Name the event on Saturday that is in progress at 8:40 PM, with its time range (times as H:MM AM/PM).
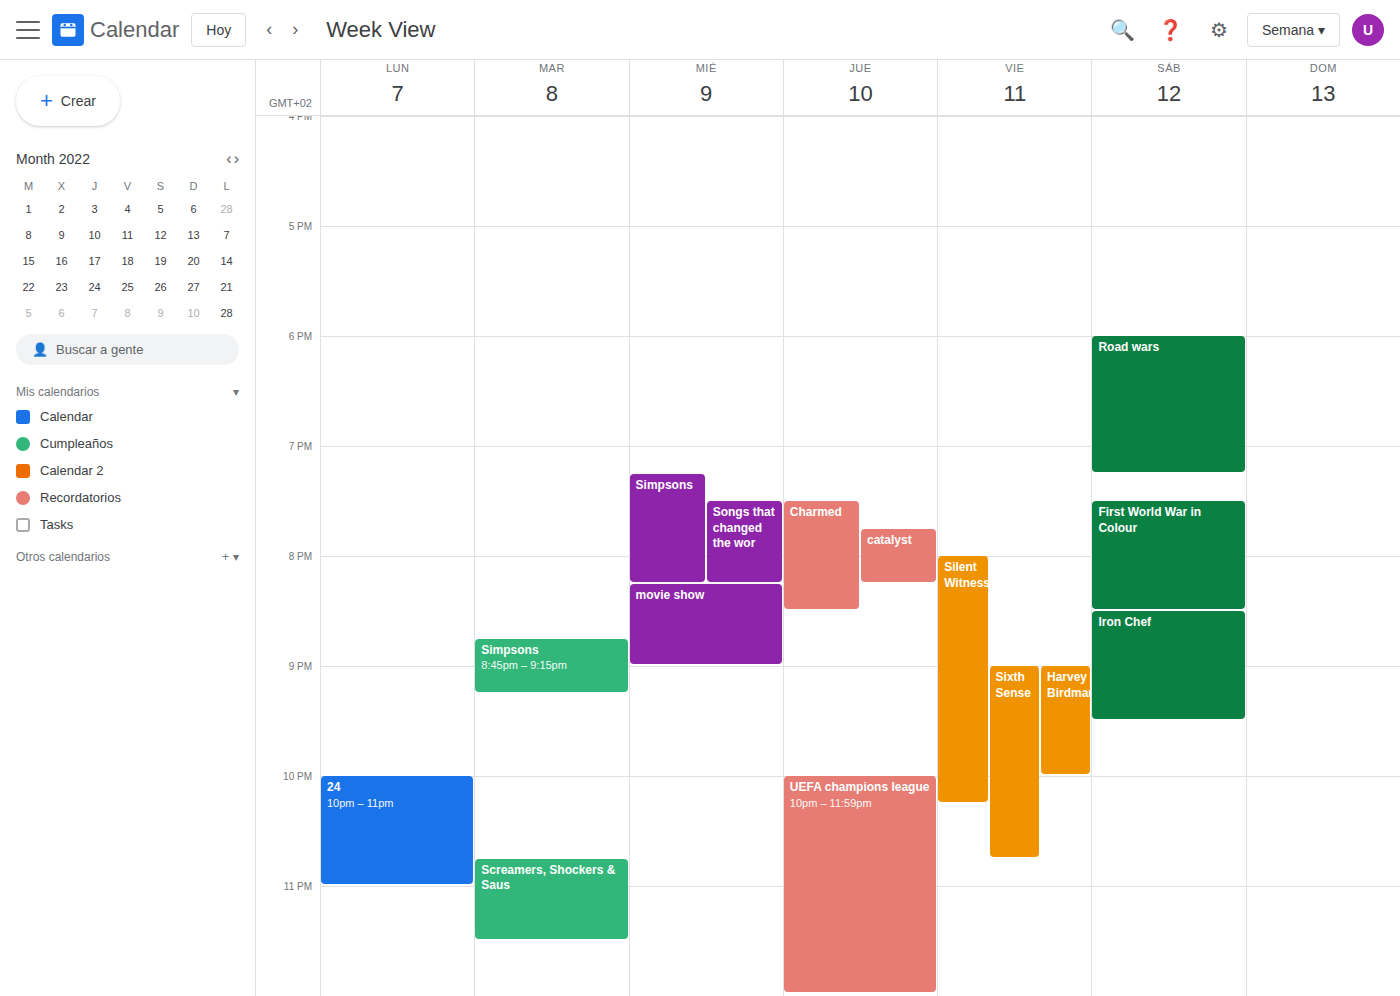
"Iron Chef", 8:30 PM to 9:30 PM